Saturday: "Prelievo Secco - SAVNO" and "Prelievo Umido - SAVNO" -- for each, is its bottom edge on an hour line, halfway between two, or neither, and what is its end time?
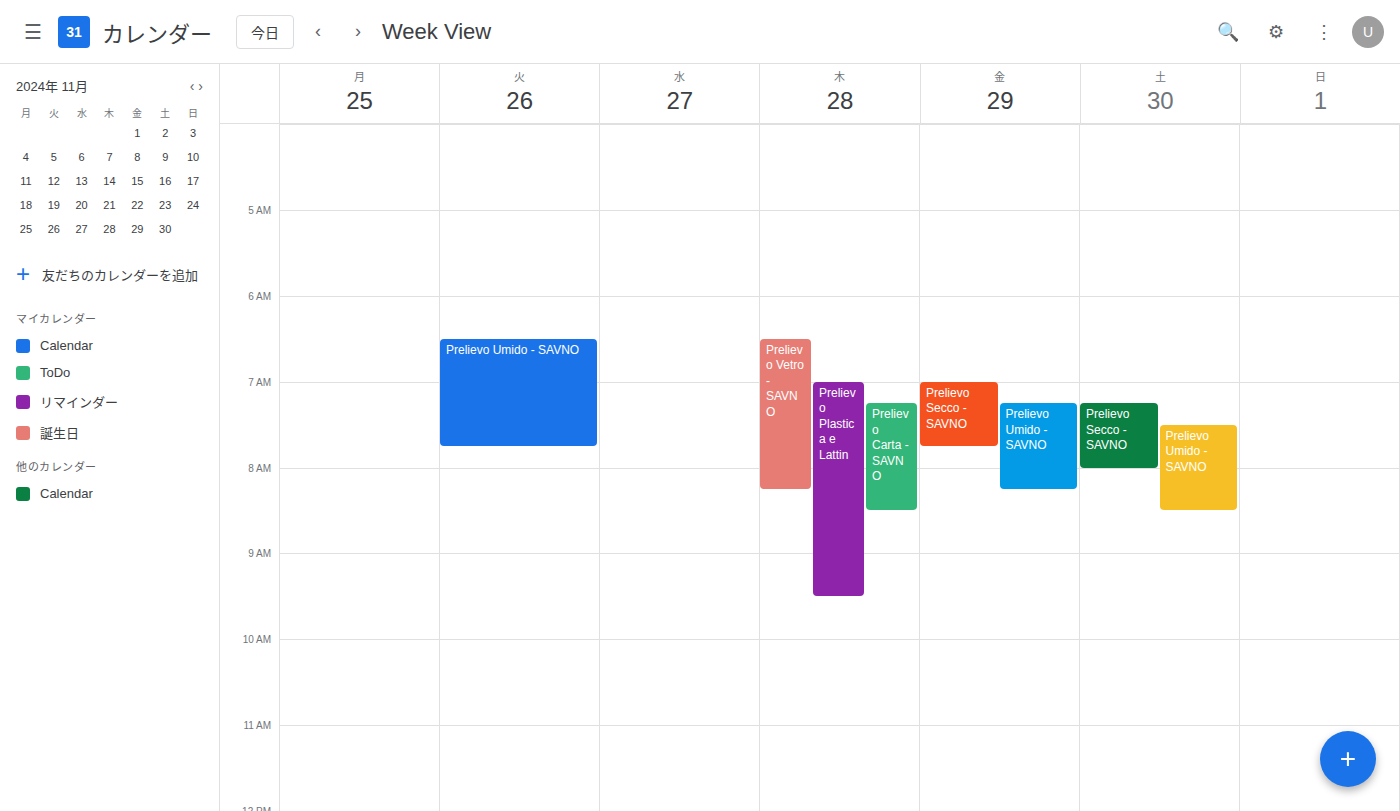
"Prelievo Secco - SAVNO": 8:00 AM, exactly on the 8 AM line. "Prelievo Umido - SAVNO": 8:30 AM, halfway between the 8 AM and 9 AM lines.